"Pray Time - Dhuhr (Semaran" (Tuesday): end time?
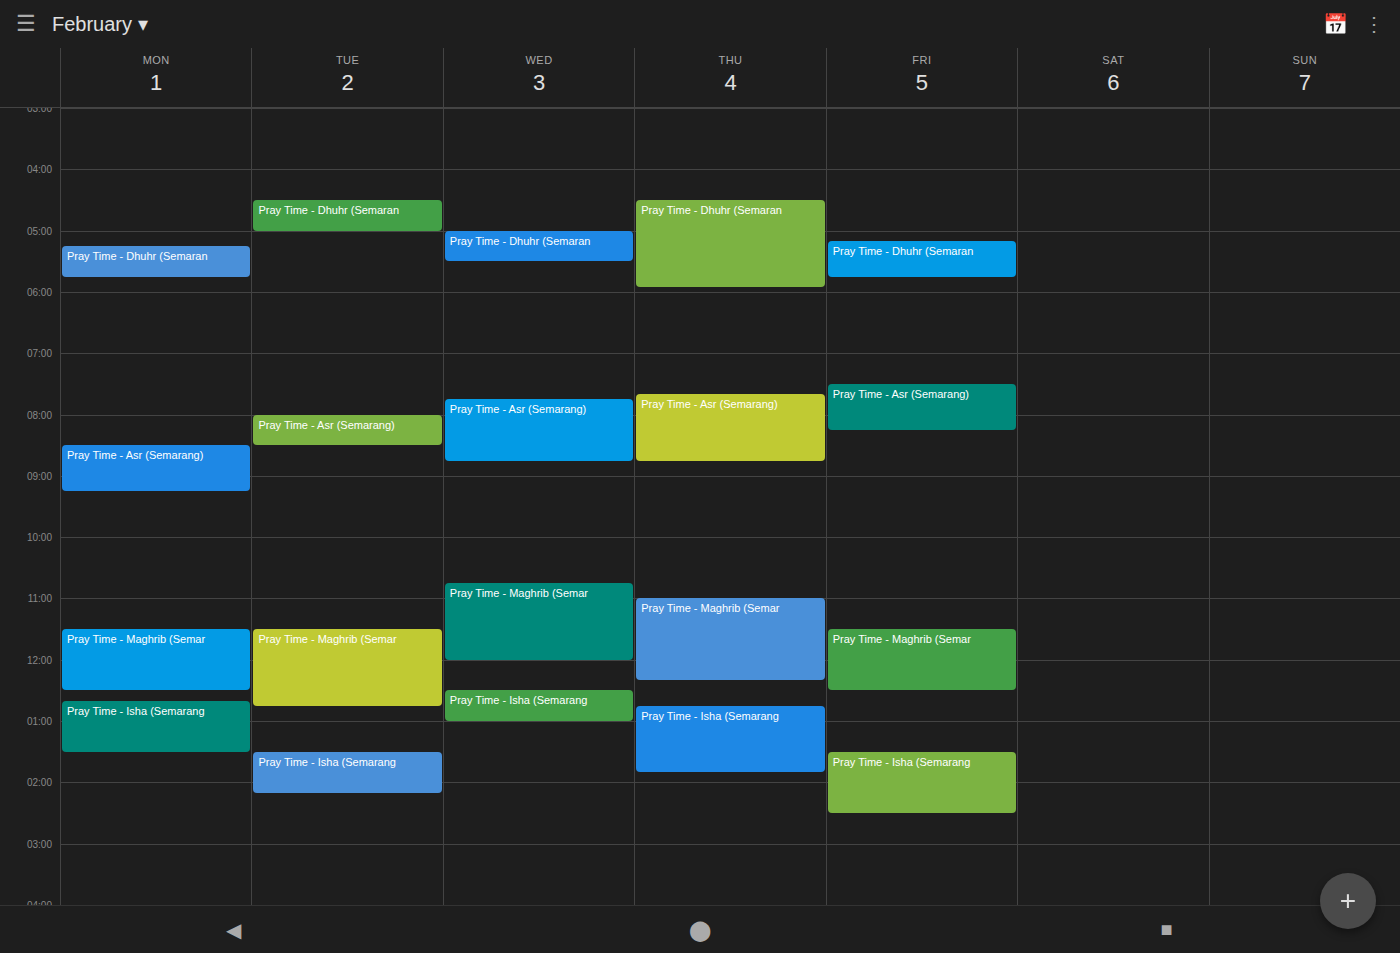
5:00 AM